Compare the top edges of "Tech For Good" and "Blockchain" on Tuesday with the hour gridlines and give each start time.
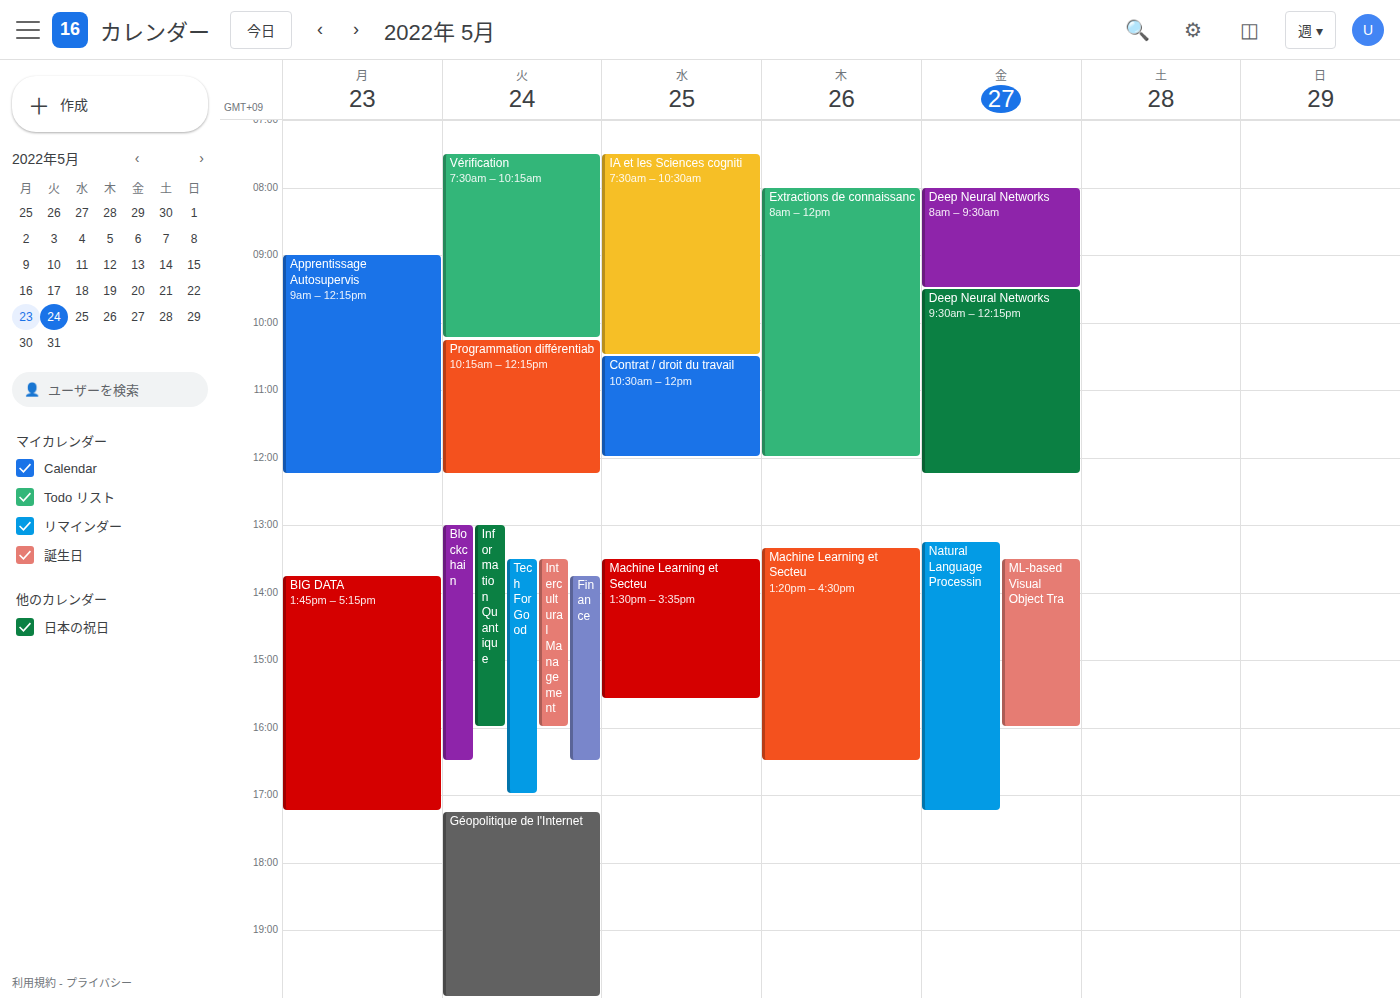
"Tech For Good": 1:30 PM, halfway between the 1 PM and 2 PM lines. "Blockchain": 1:00 PM, exactly on the 1 PM line.